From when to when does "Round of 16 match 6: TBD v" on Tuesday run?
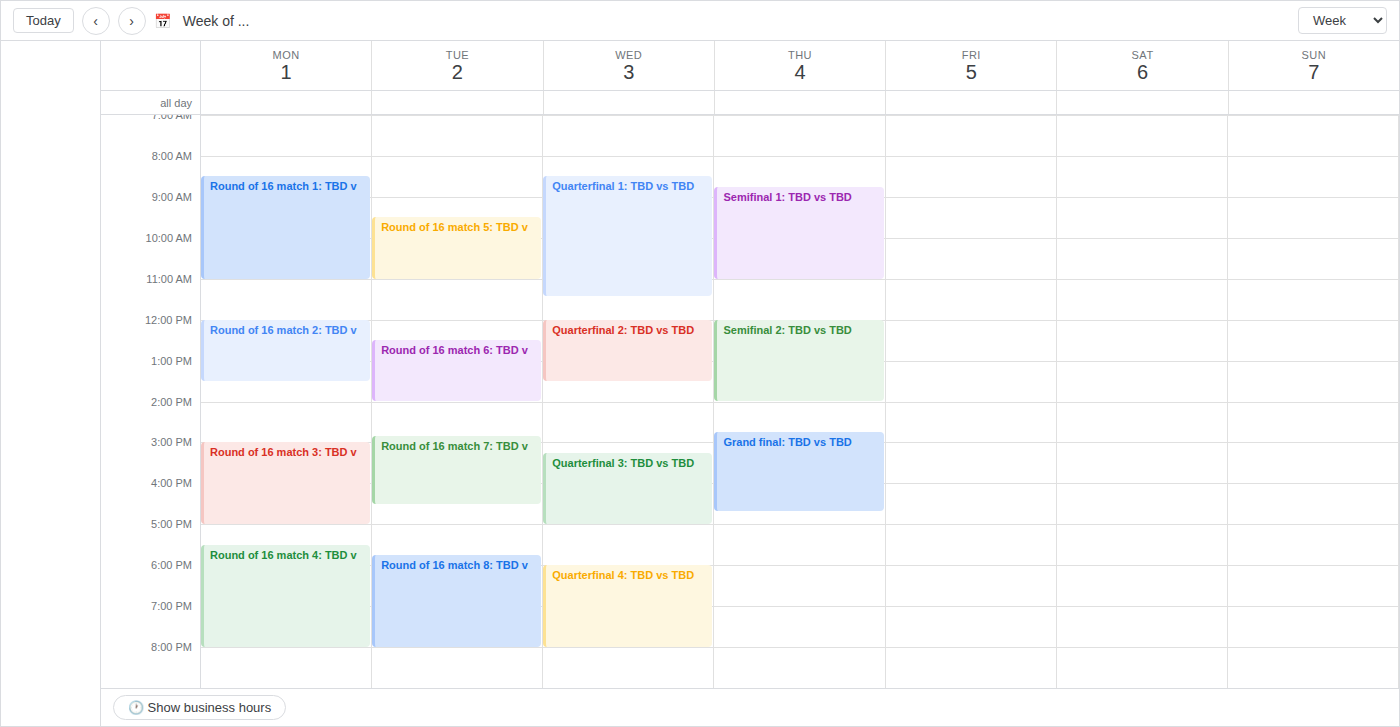
12:30 PM to 2:00 PM